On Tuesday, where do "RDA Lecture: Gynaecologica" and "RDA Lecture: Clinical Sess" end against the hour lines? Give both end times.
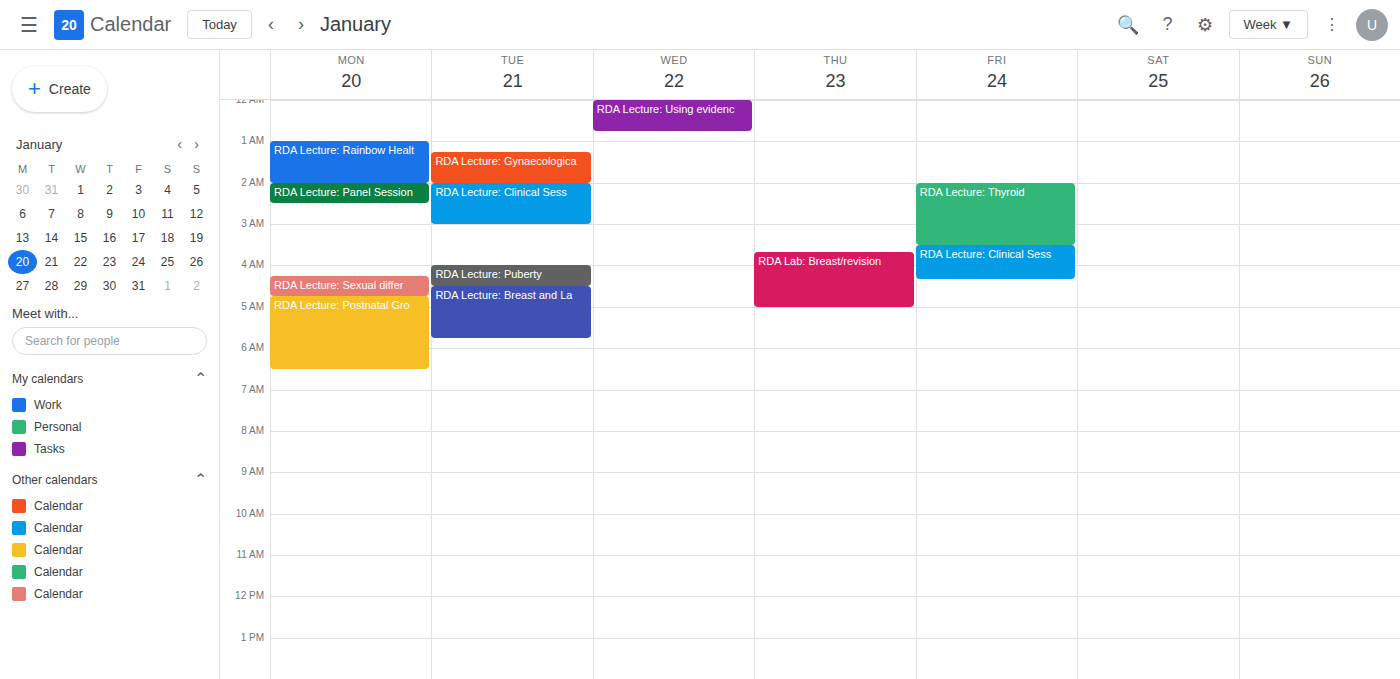
"RDA Lecture: Gynaecologica": 2:00 AM, exactly on the 2 AM line. "RDA Lecture: Clinical Sess": 3:00 AM, exactly on the 3 AM line.